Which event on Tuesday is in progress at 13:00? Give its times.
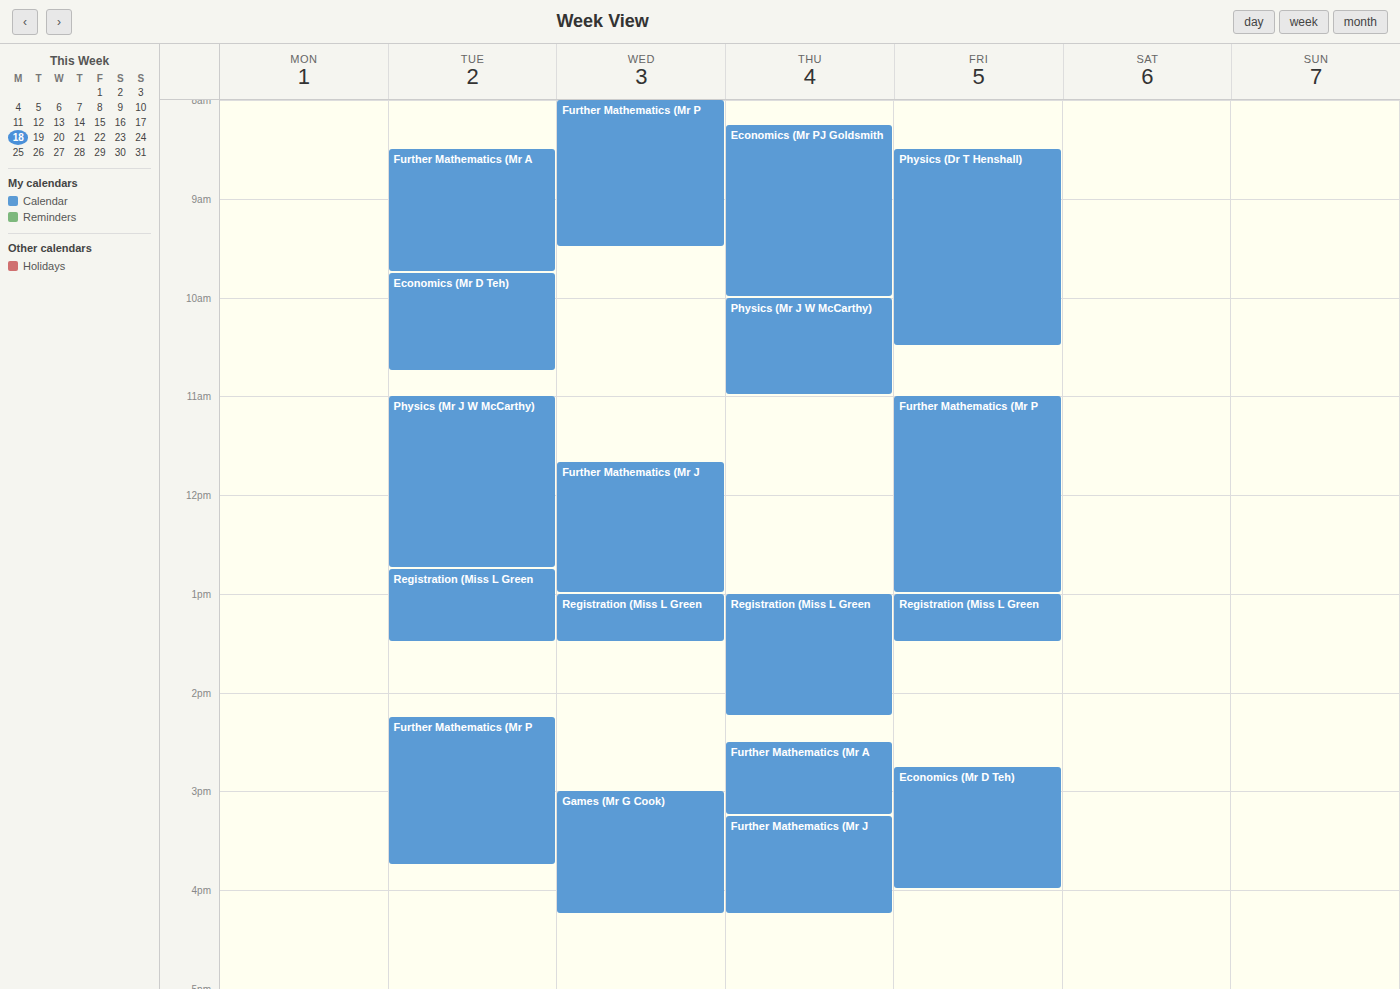
"Registration (Miss L Green", 12:45 to 13:30